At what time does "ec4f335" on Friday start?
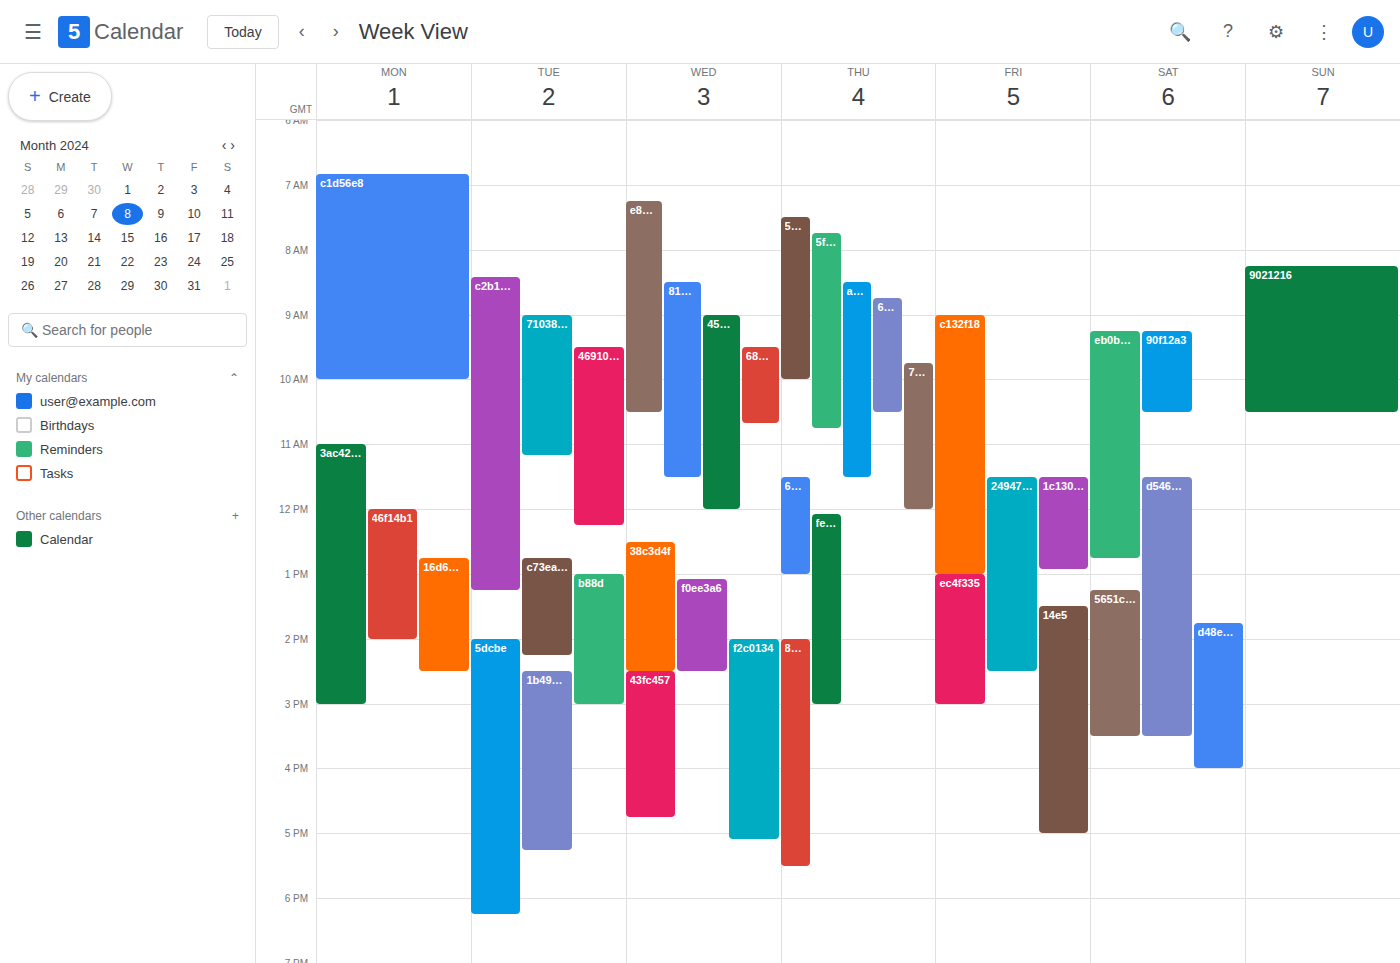
1:00 PM